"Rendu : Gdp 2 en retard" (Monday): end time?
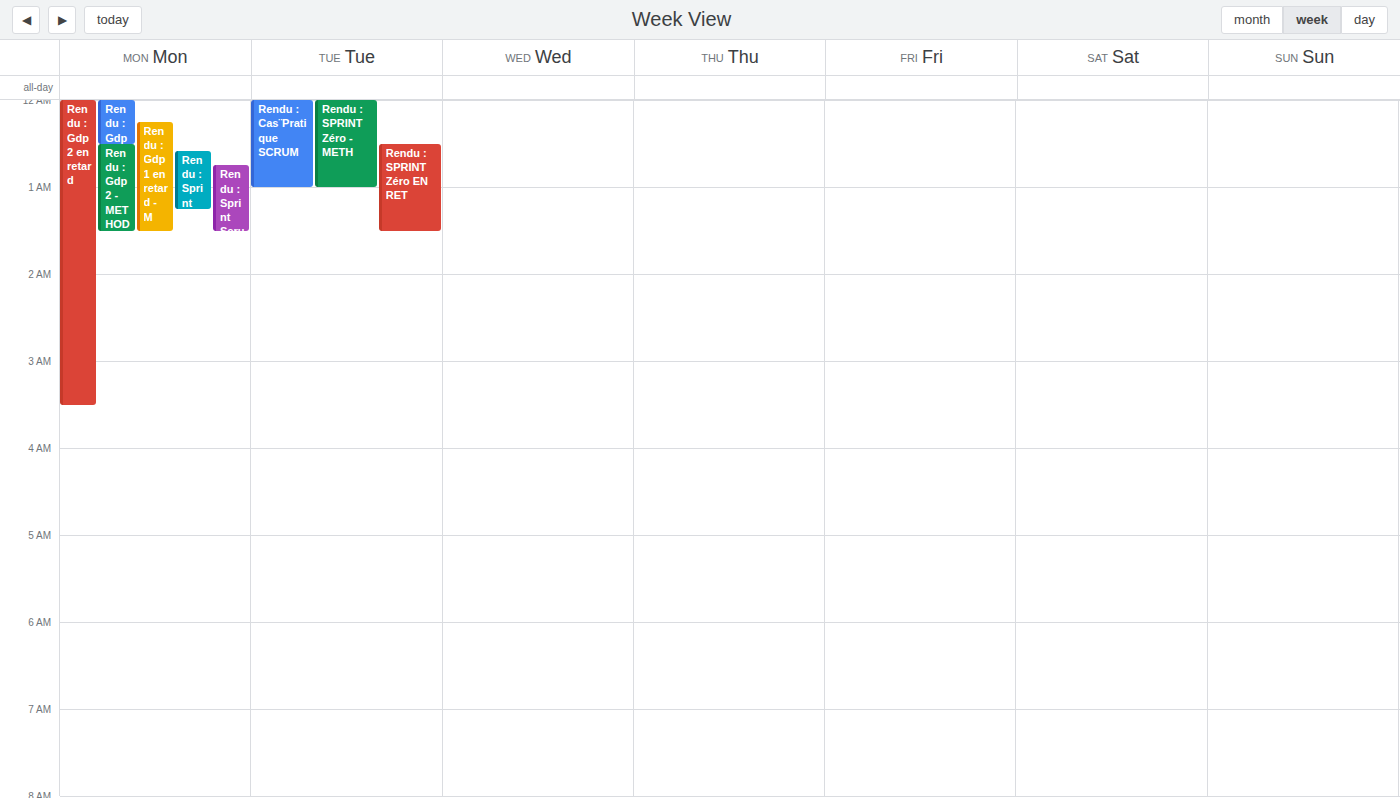
3:30 AM